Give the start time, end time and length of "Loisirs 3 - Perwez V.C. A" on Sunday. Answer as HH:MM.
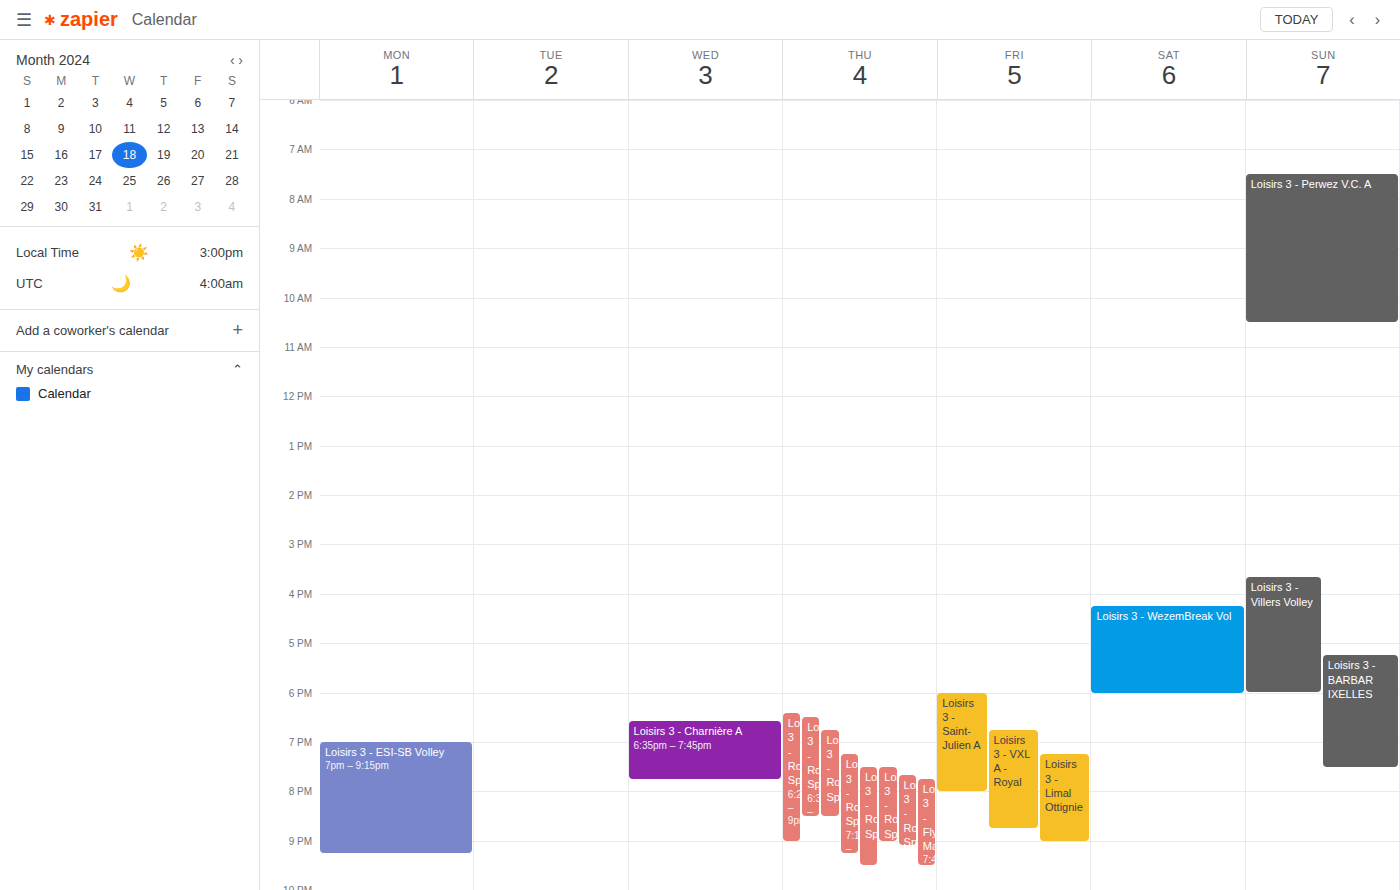
07:30 to 10:30, 3 hours